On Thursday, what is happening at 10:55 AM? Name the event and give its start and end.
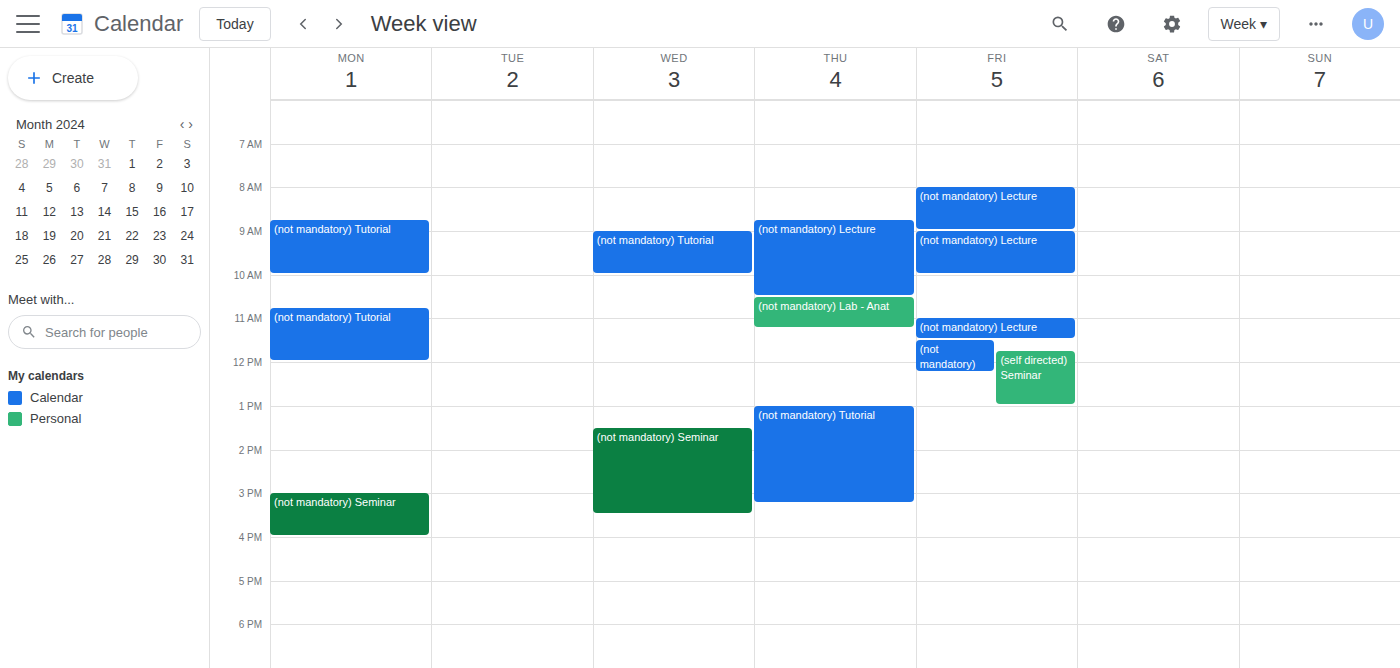
"(not mandatory) Lab - Anat", 10:30 AM to 11:15 AM